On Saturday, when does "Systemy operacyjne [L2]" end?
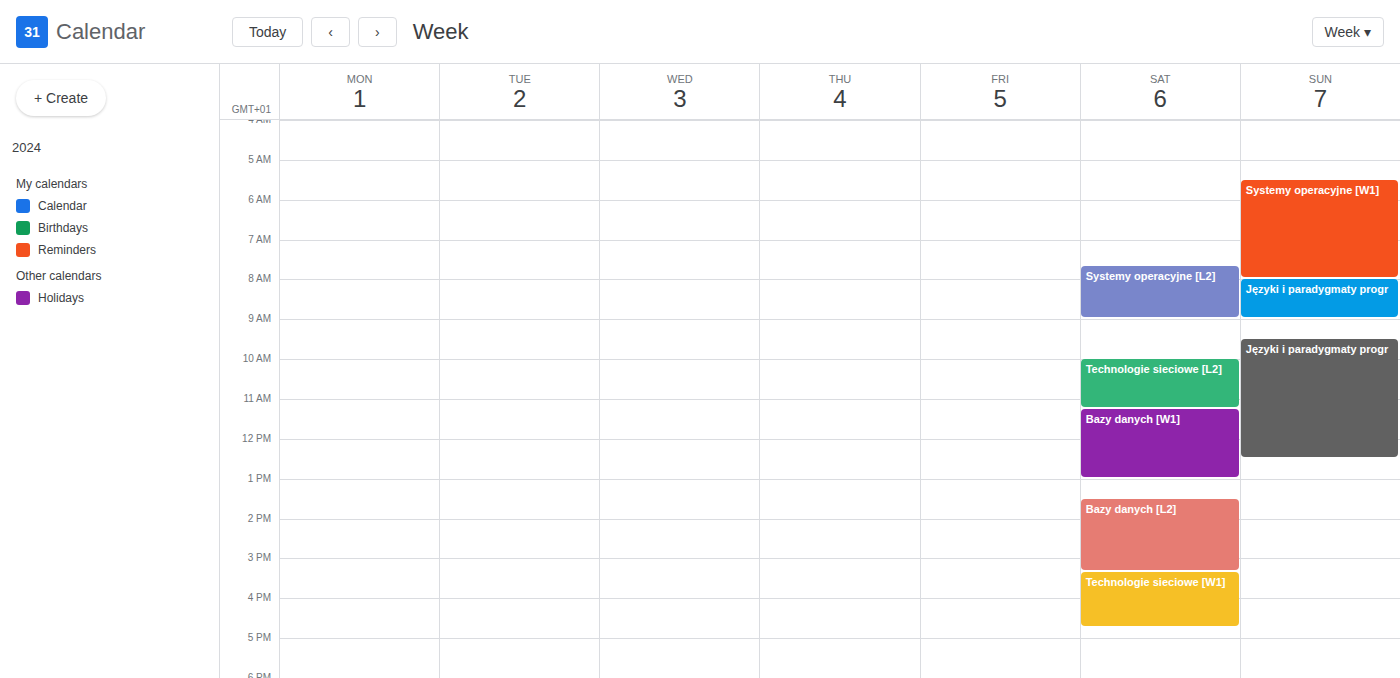
9:00 AM